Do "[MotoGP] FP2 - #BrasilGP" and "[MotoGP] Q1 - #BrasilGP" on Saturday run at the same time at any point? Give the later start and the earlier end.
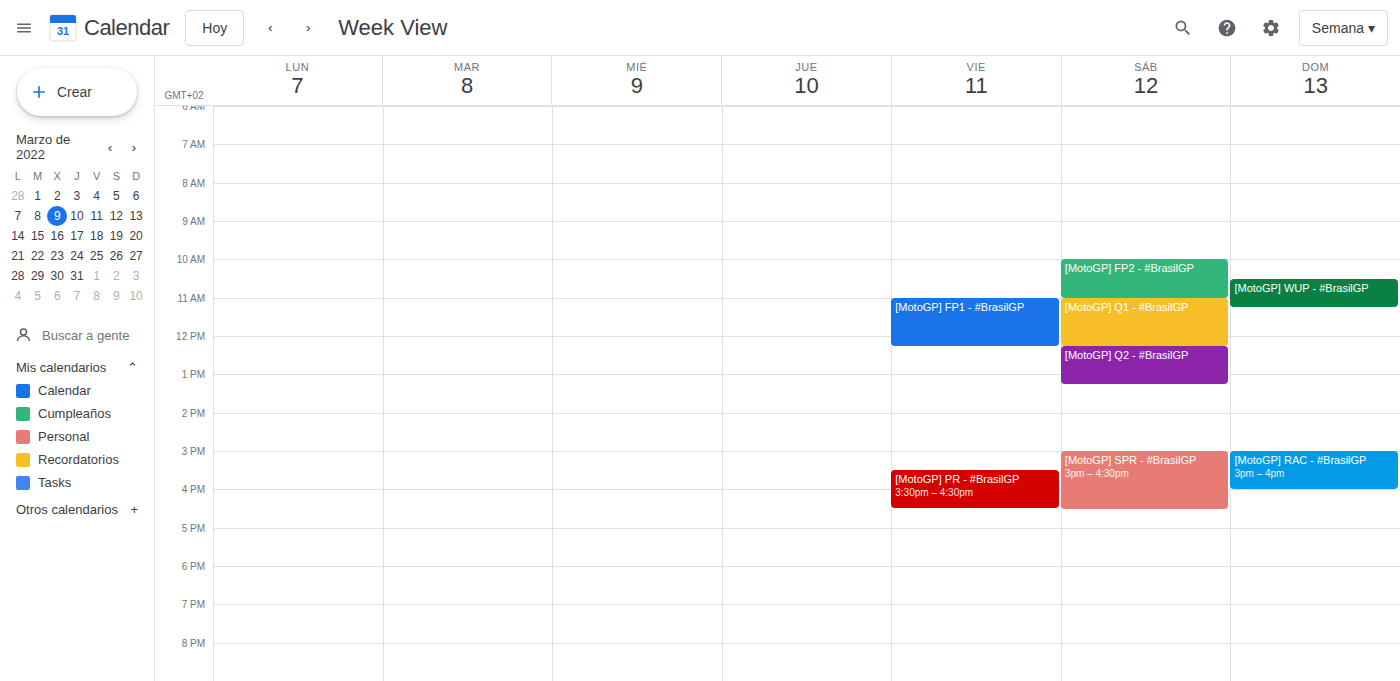
"[MotoGP] FP2 - #BrasilGP" ends at 11:00 AM, exactly when "[MotoGP] Q1 - #BrasilGP" starts -- they touch but do not overlap.